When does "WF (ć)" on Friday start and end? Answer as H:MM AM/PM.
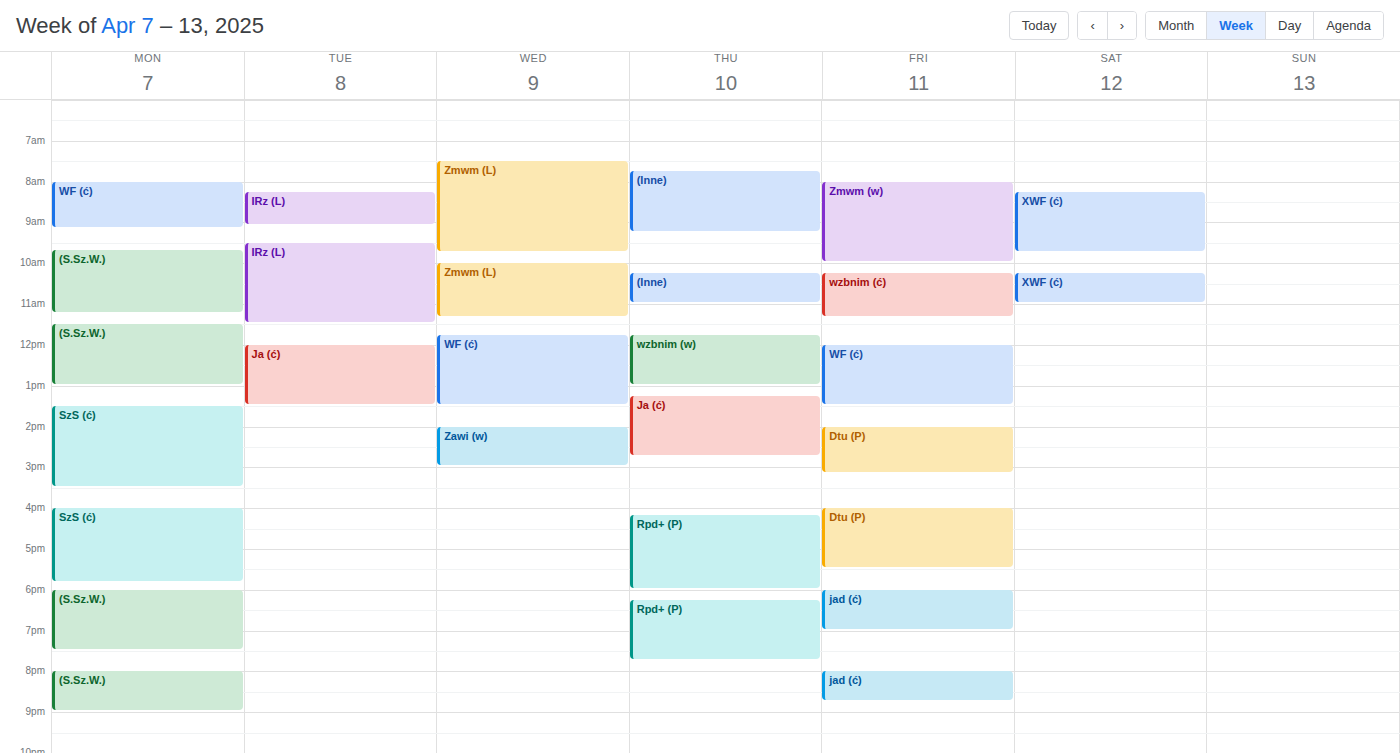
12:00 PM to 1:30 PM